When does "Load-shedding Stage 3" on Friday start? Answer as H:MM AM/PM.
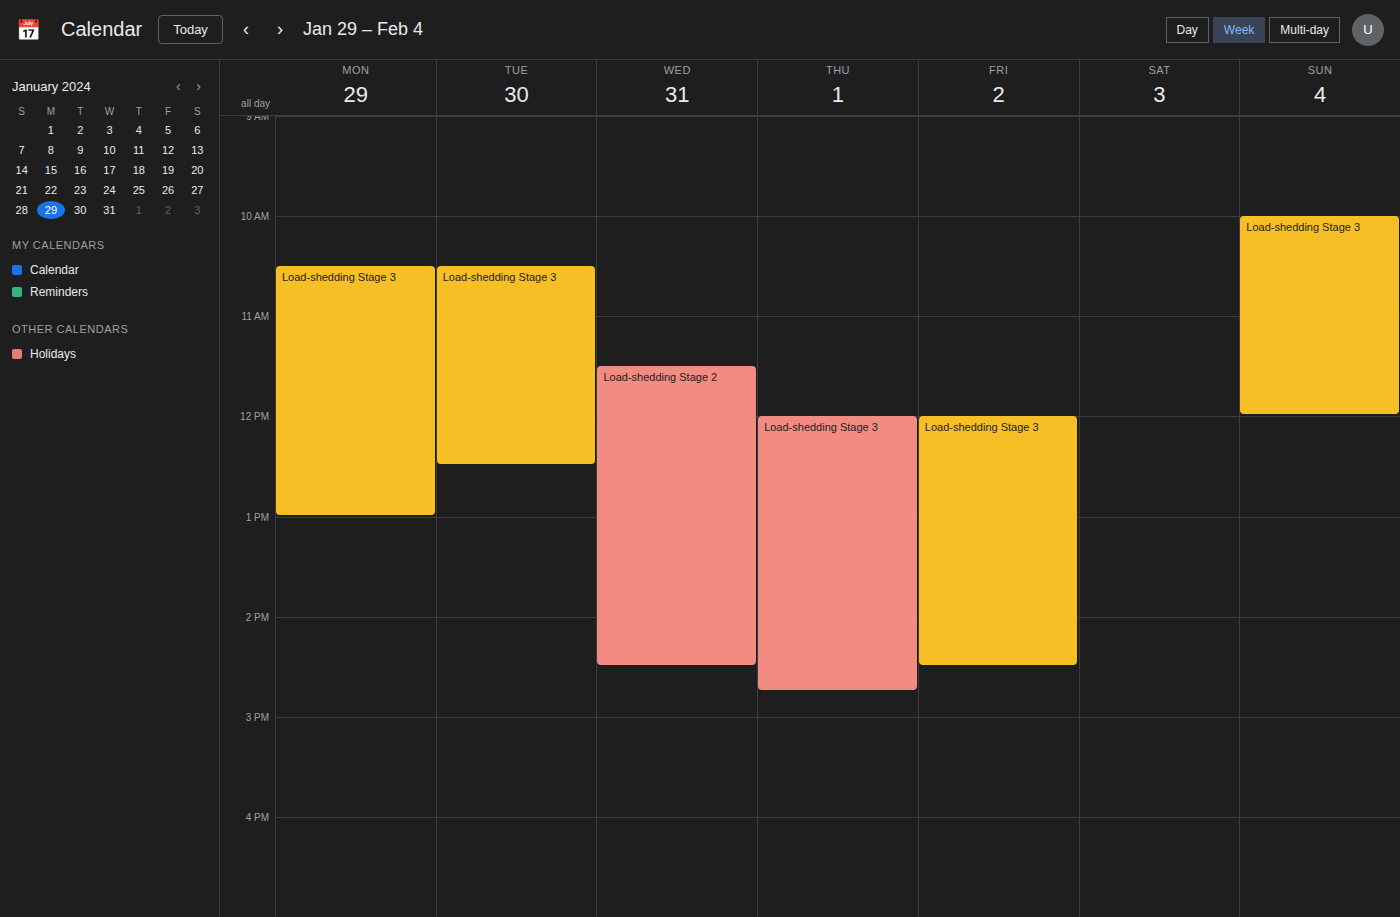
12:00 PM